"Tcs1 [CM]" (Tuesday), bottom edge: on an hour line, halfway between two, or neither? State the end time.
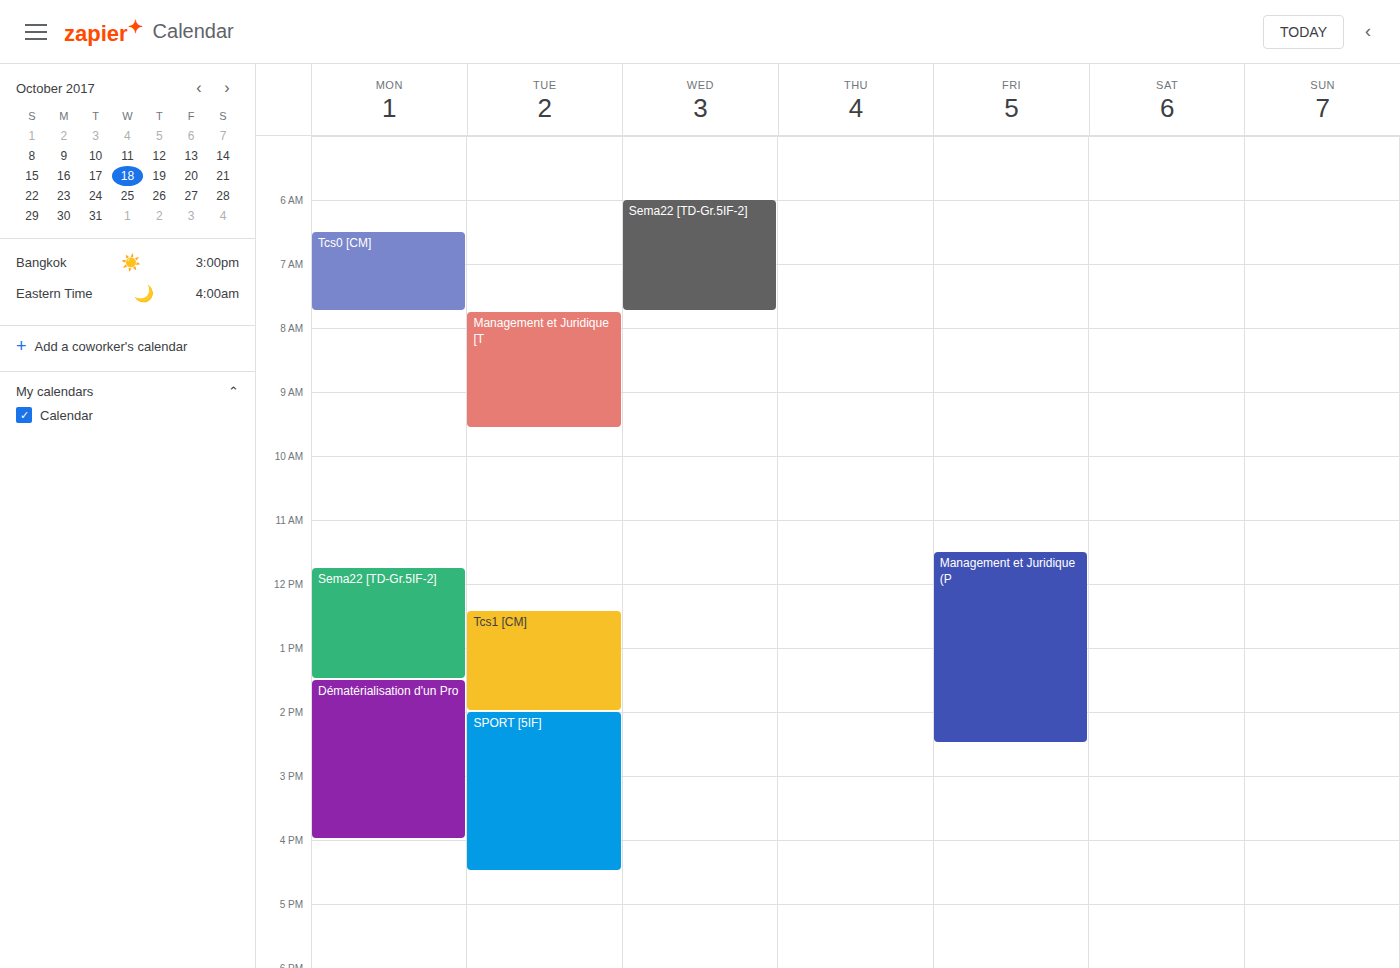
2:00 PM -- exactly on the 2 PM line.